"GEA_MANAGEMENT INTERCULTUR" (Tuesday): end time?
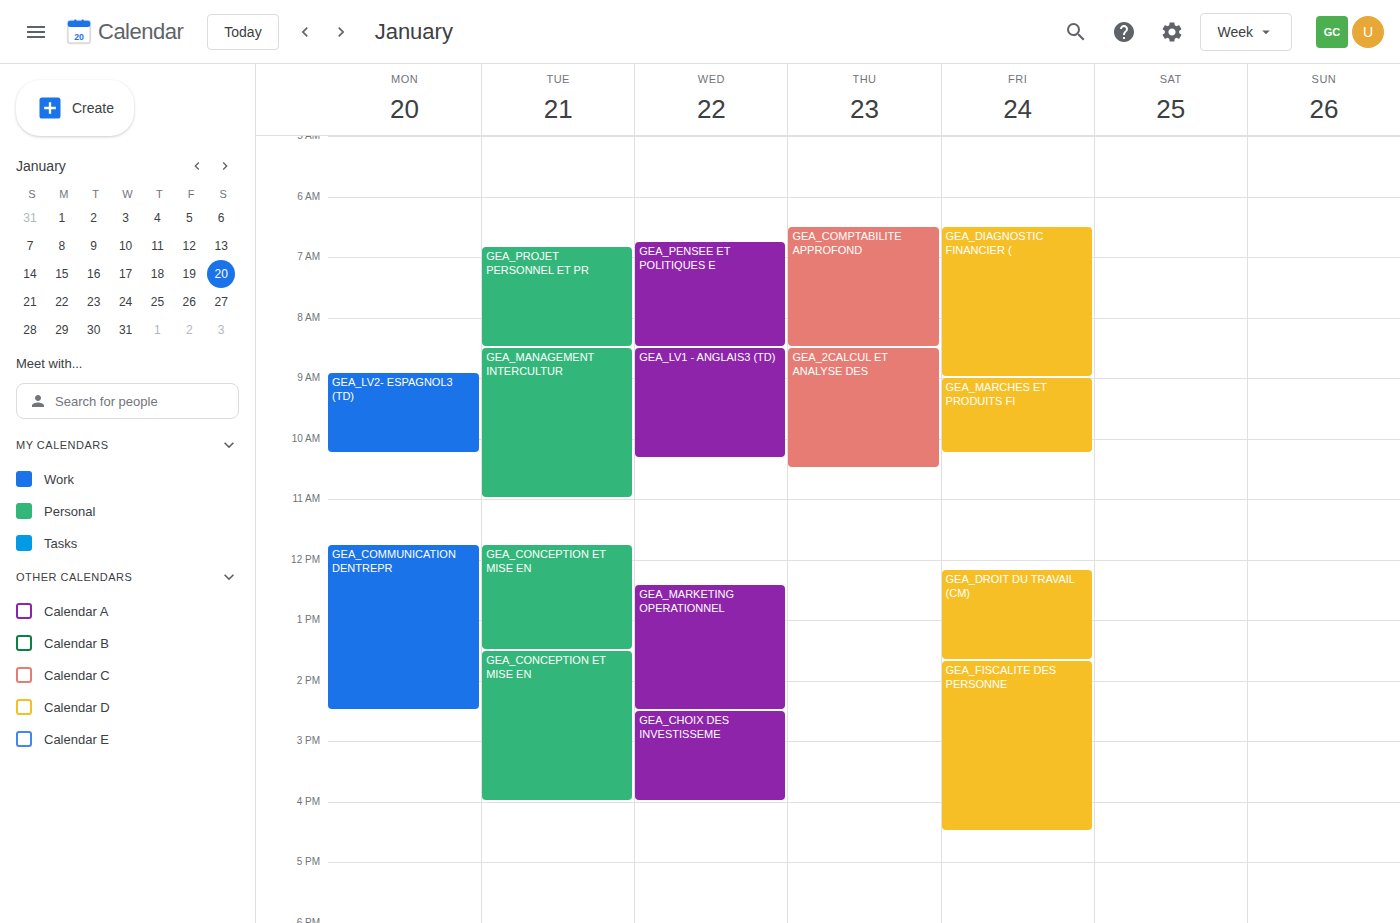
11:00 AM